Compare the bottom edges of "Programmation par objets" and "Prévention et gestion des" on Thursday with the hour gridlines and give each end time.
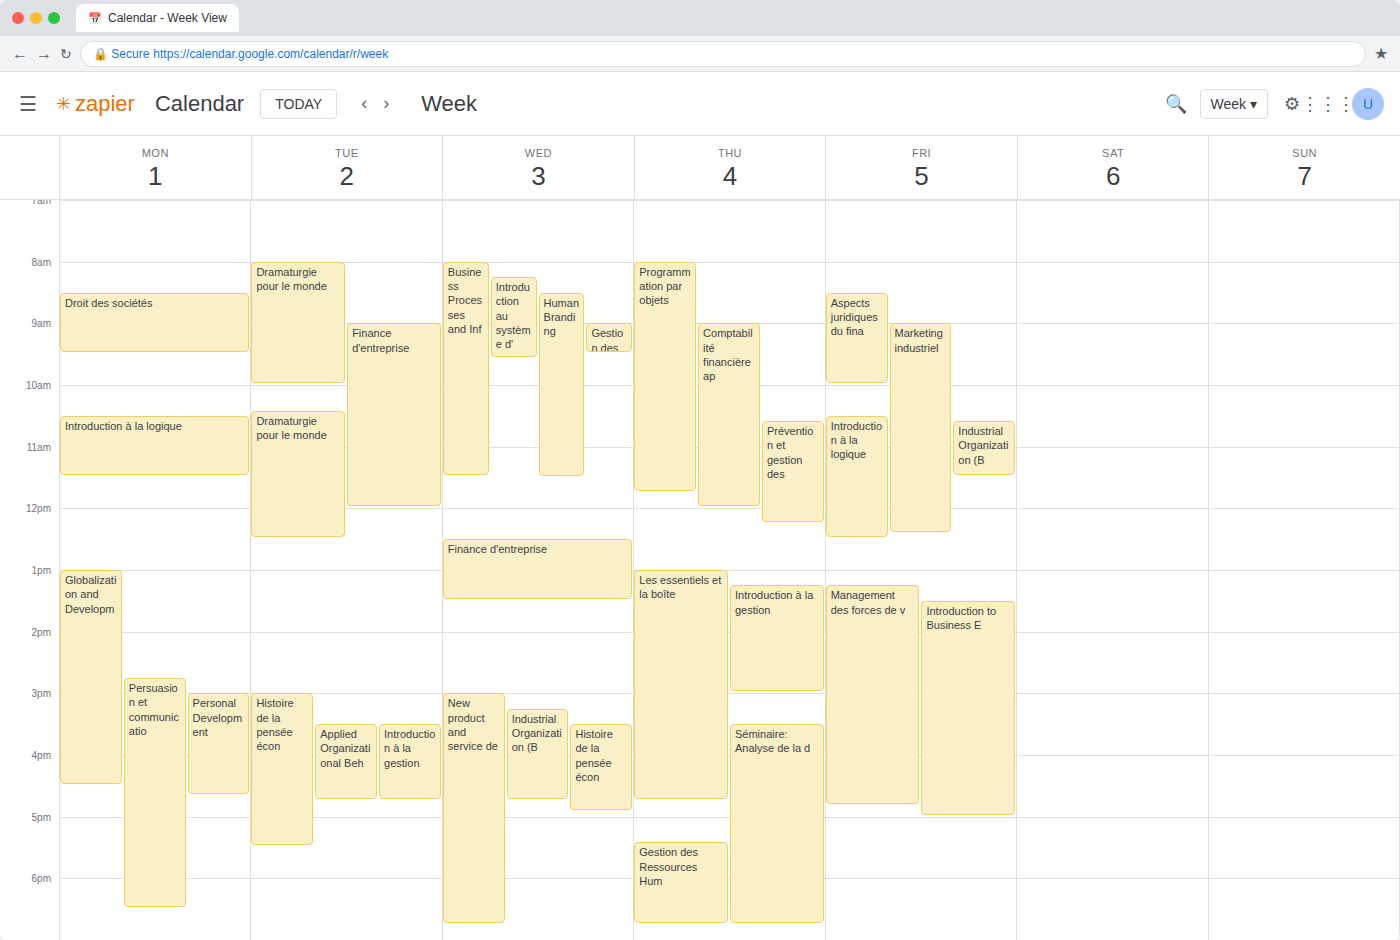
"Programmation par objets": 11:45 AM, neither: three quarters of the way from the 11 AM line to the 12 PM line. "Prévention et gestion des": 12:15 PM, neither: a quarter of the way from the 12 PM line to the 1 PM line.